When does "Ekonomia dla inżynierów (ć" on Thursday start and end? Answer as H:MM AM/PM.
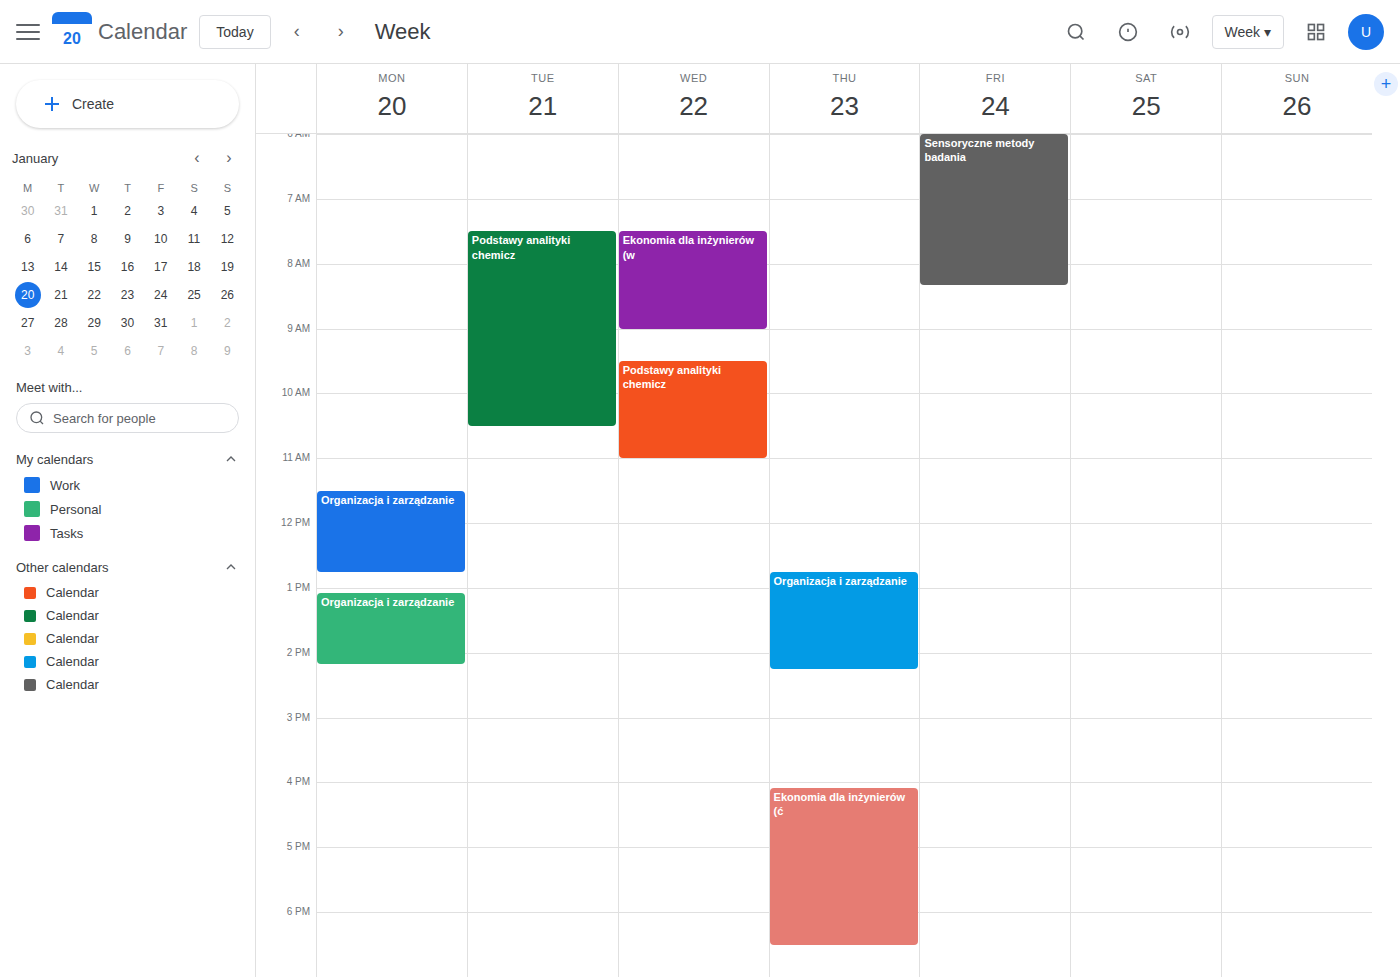
4:05 PM to 6:30 PM